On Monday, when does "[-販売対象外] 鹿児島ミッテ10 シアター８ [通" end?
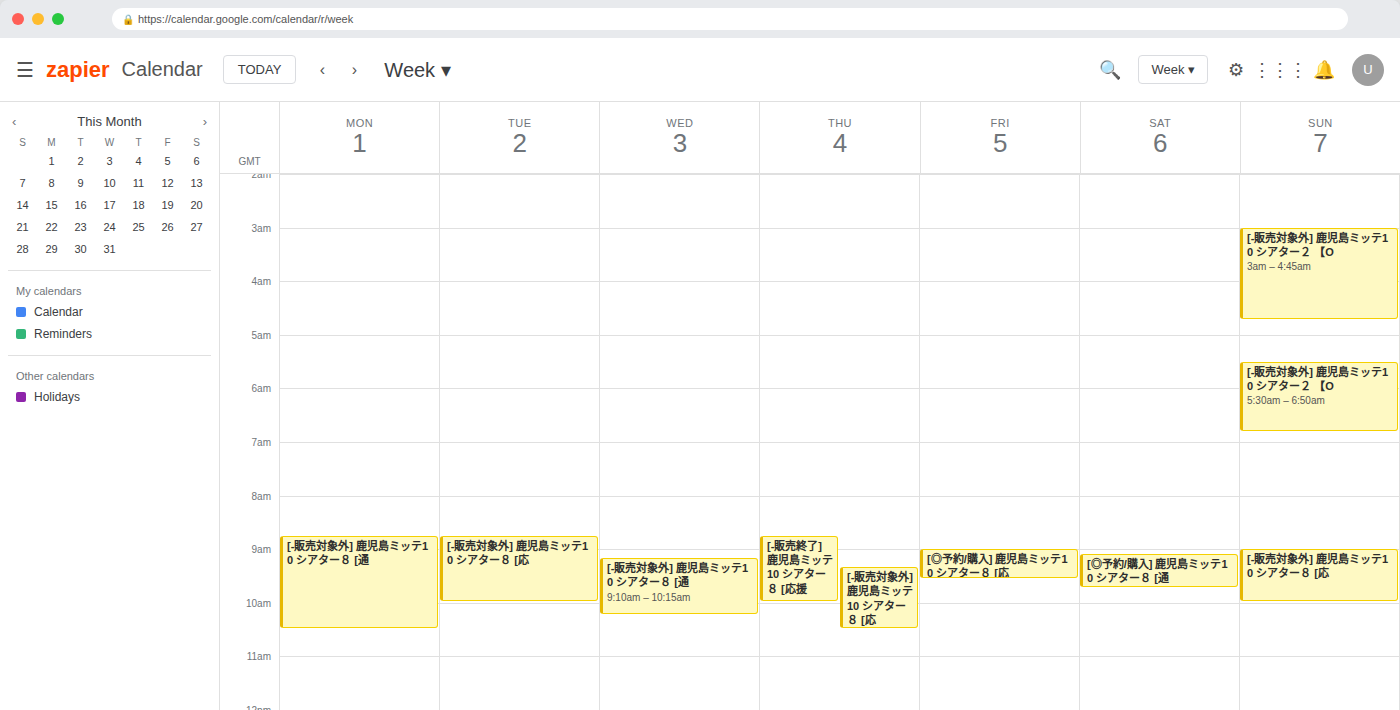
10:30 AM